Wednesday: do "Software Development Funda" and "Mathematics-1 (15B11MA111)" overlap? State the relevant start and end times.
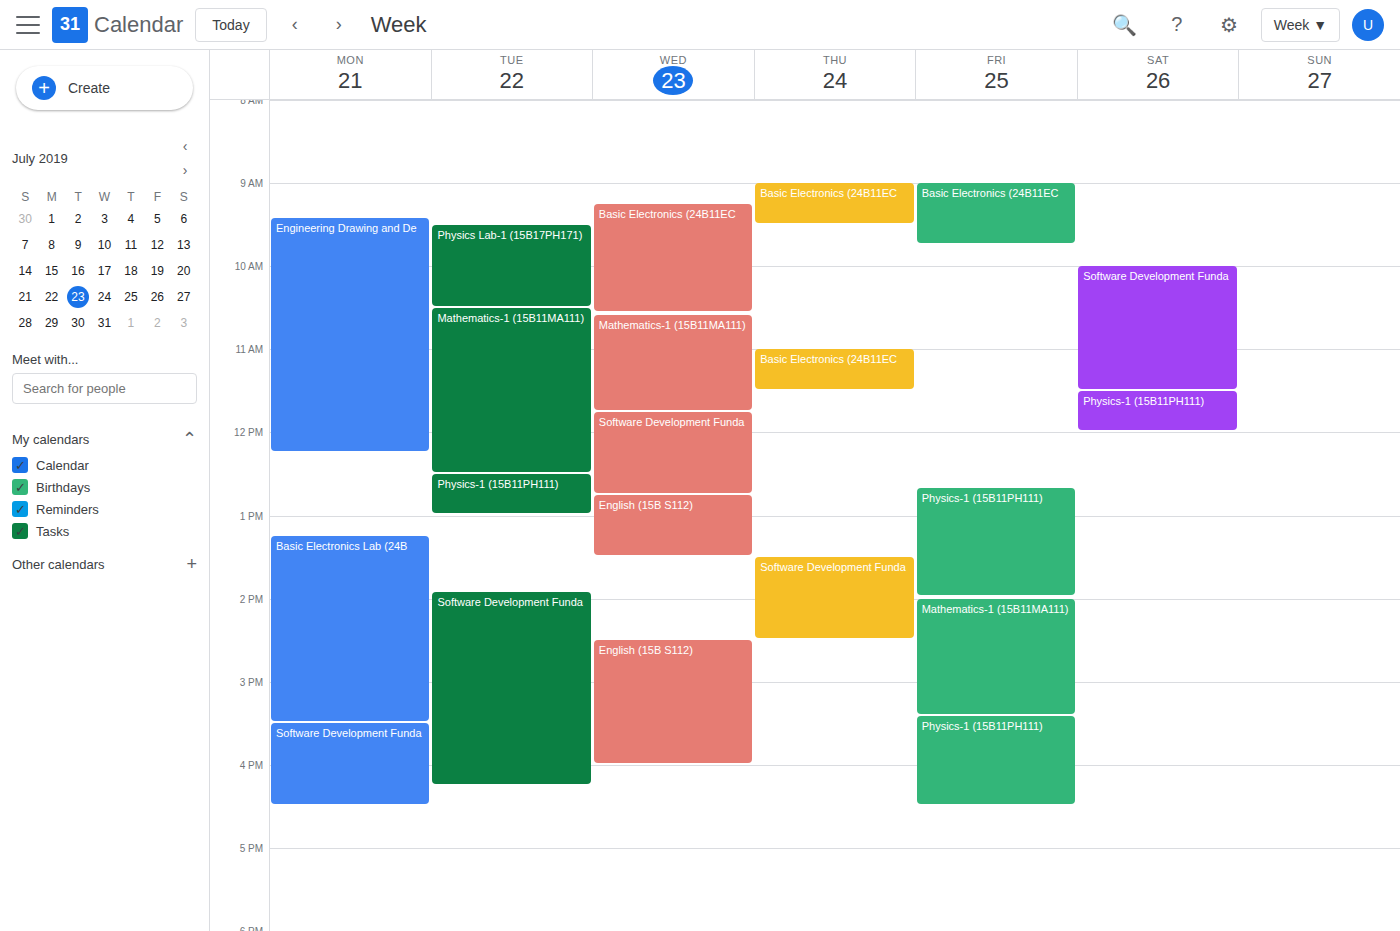
"Mathematics-1 (15B11MA111)" ends at 11:45 AM, exactly when "Software Development Funda" starts -- they touch but do not overlap.